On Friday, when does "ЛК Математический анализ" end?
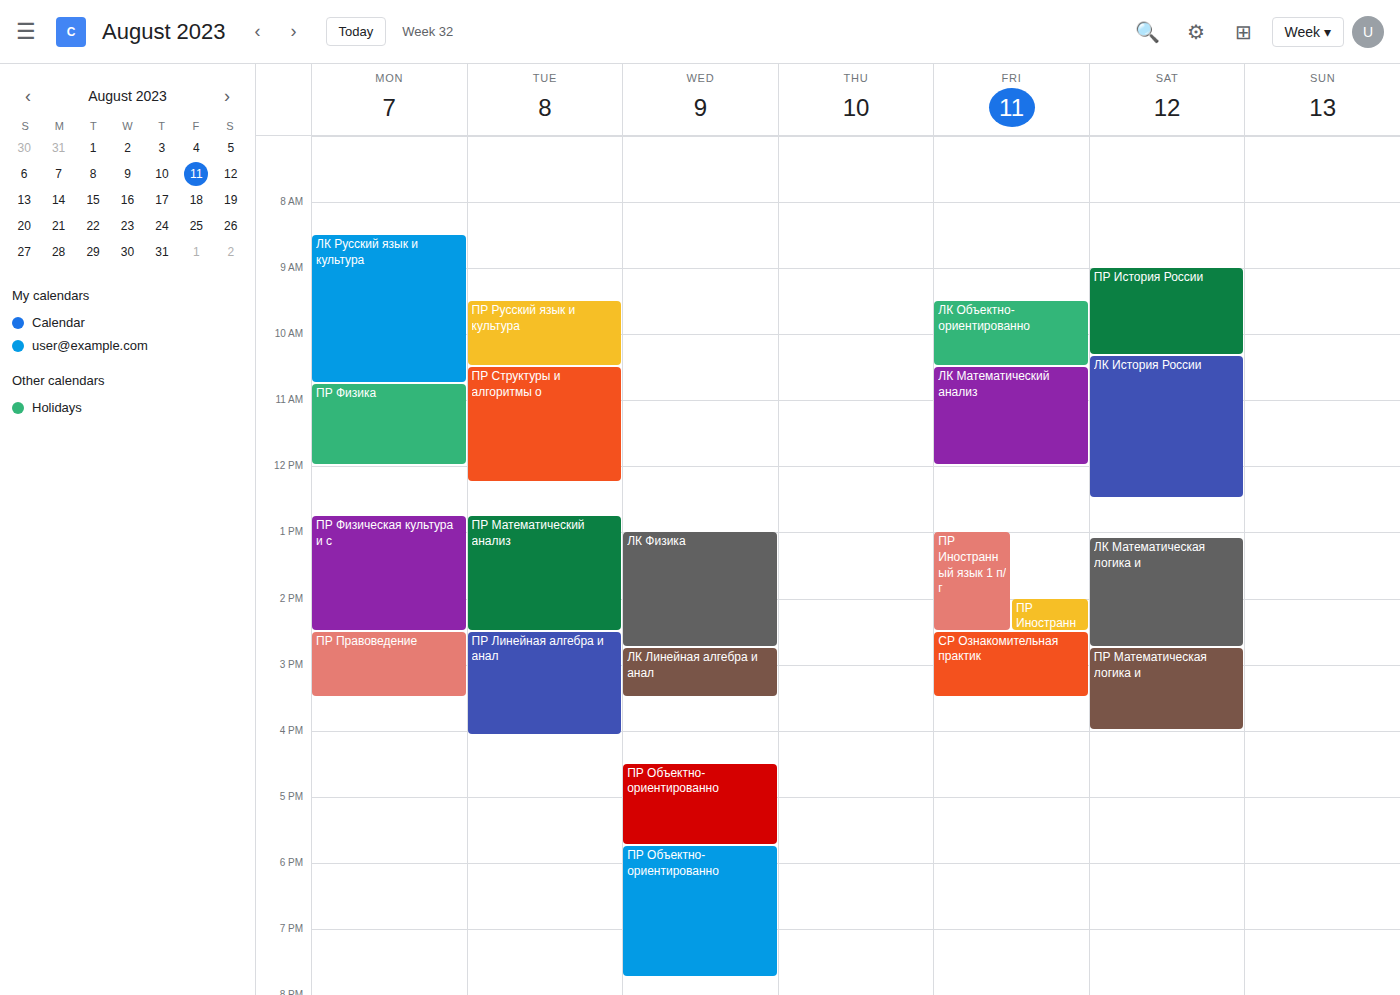
12:00 PM